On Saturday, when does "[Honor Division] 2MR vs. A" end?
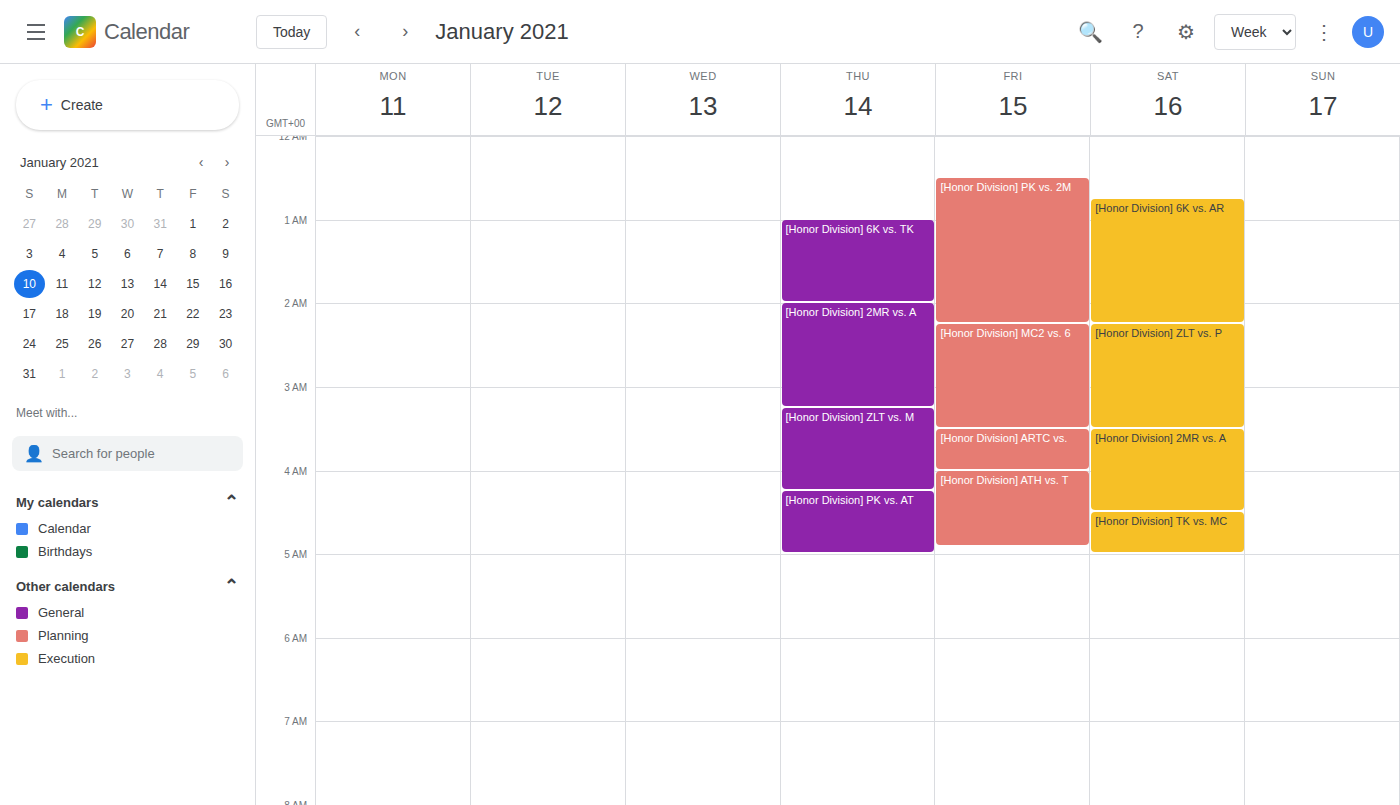
4:30 AM